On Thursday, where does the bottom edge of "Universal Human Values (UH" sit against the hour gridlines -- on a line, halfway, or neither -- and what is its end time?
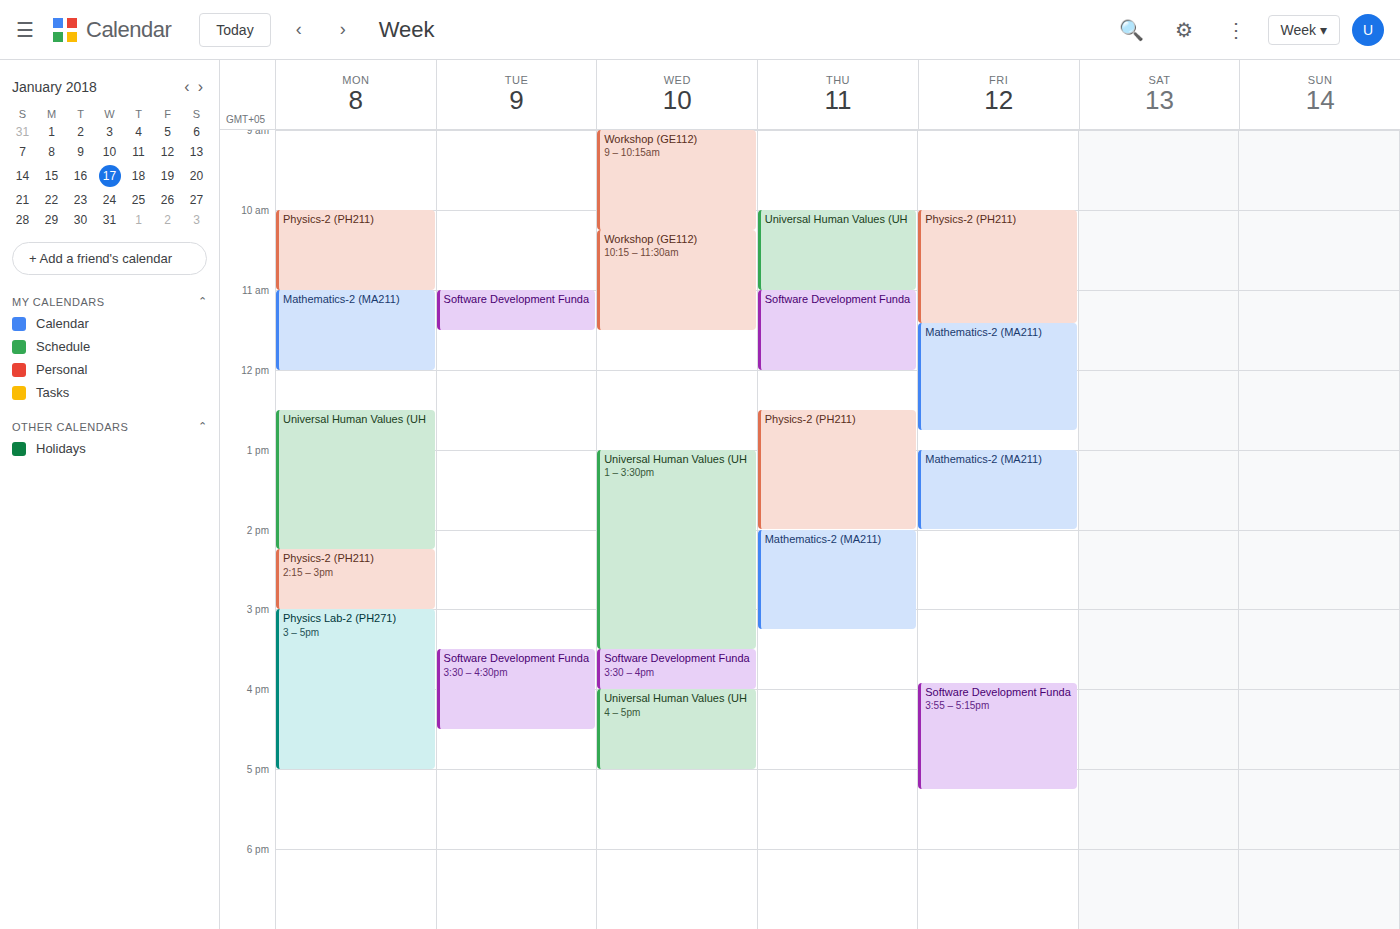
11:00 -- exactly on the 11:00 line.